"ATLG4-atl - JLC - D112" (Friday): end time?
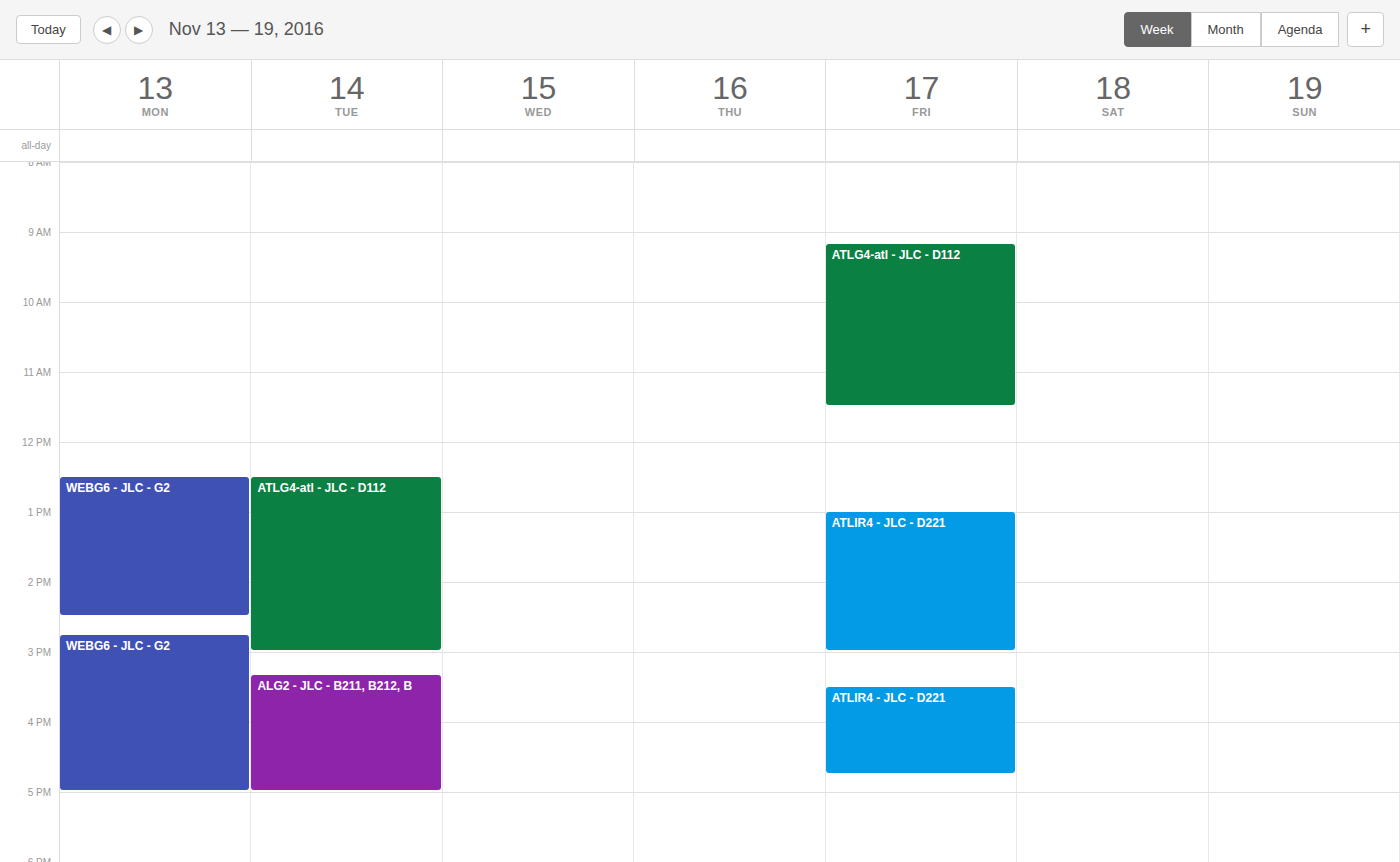
11:30 AM